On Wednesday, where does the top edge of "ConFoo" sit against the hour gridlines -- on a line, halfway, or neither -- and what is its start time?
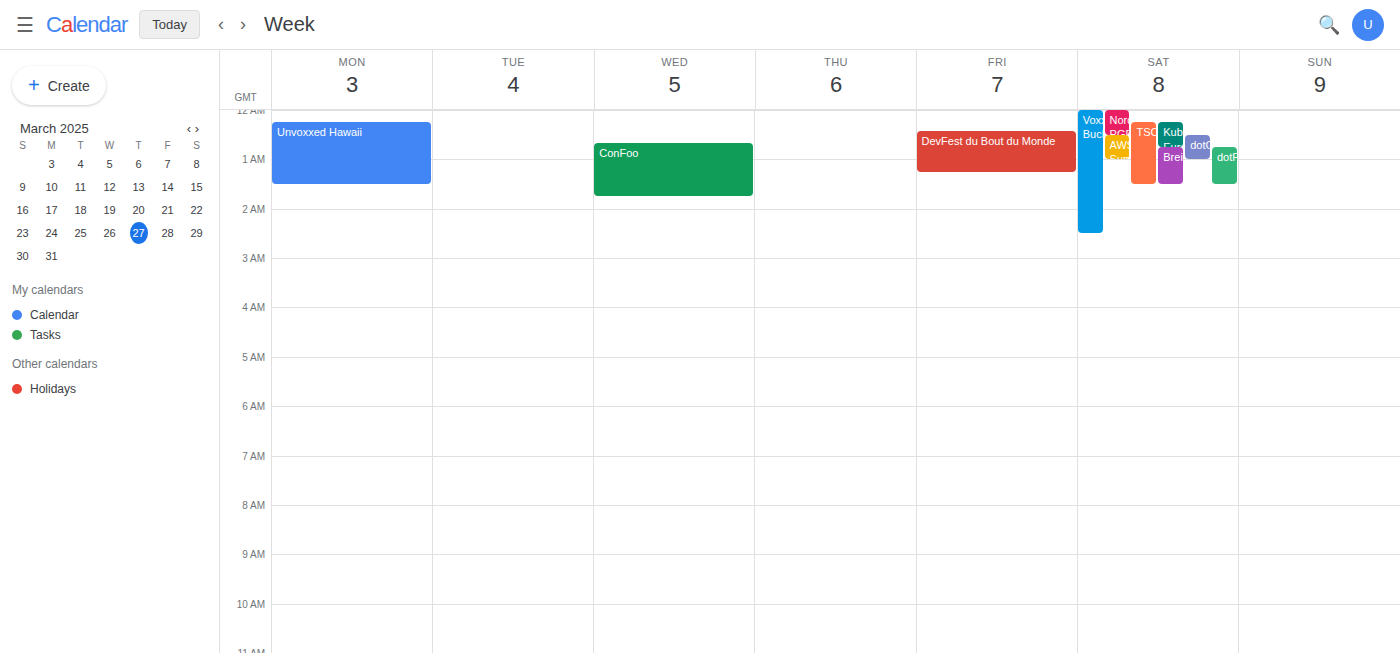
12:40 AM -- neither: 40 minutes below the 12 AM line and 20 minutes above the 1 AM line.